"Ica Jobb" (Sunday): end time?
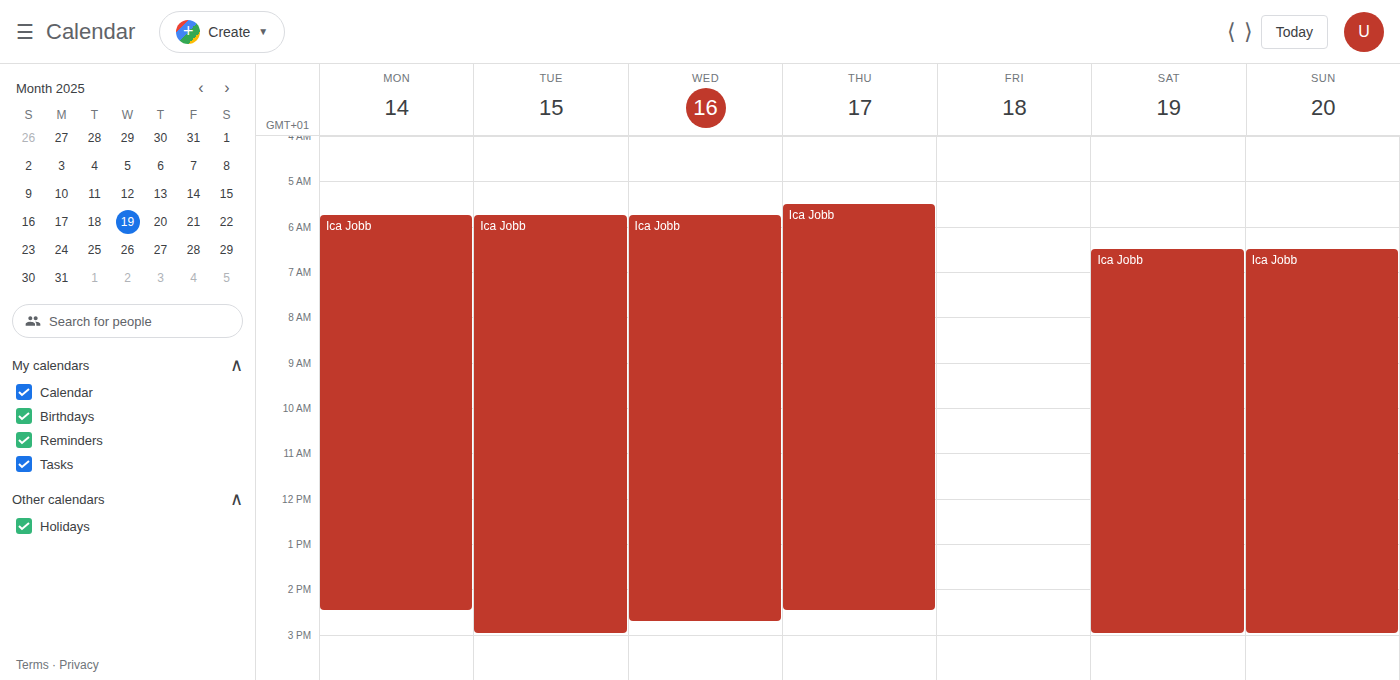
3:00 PM